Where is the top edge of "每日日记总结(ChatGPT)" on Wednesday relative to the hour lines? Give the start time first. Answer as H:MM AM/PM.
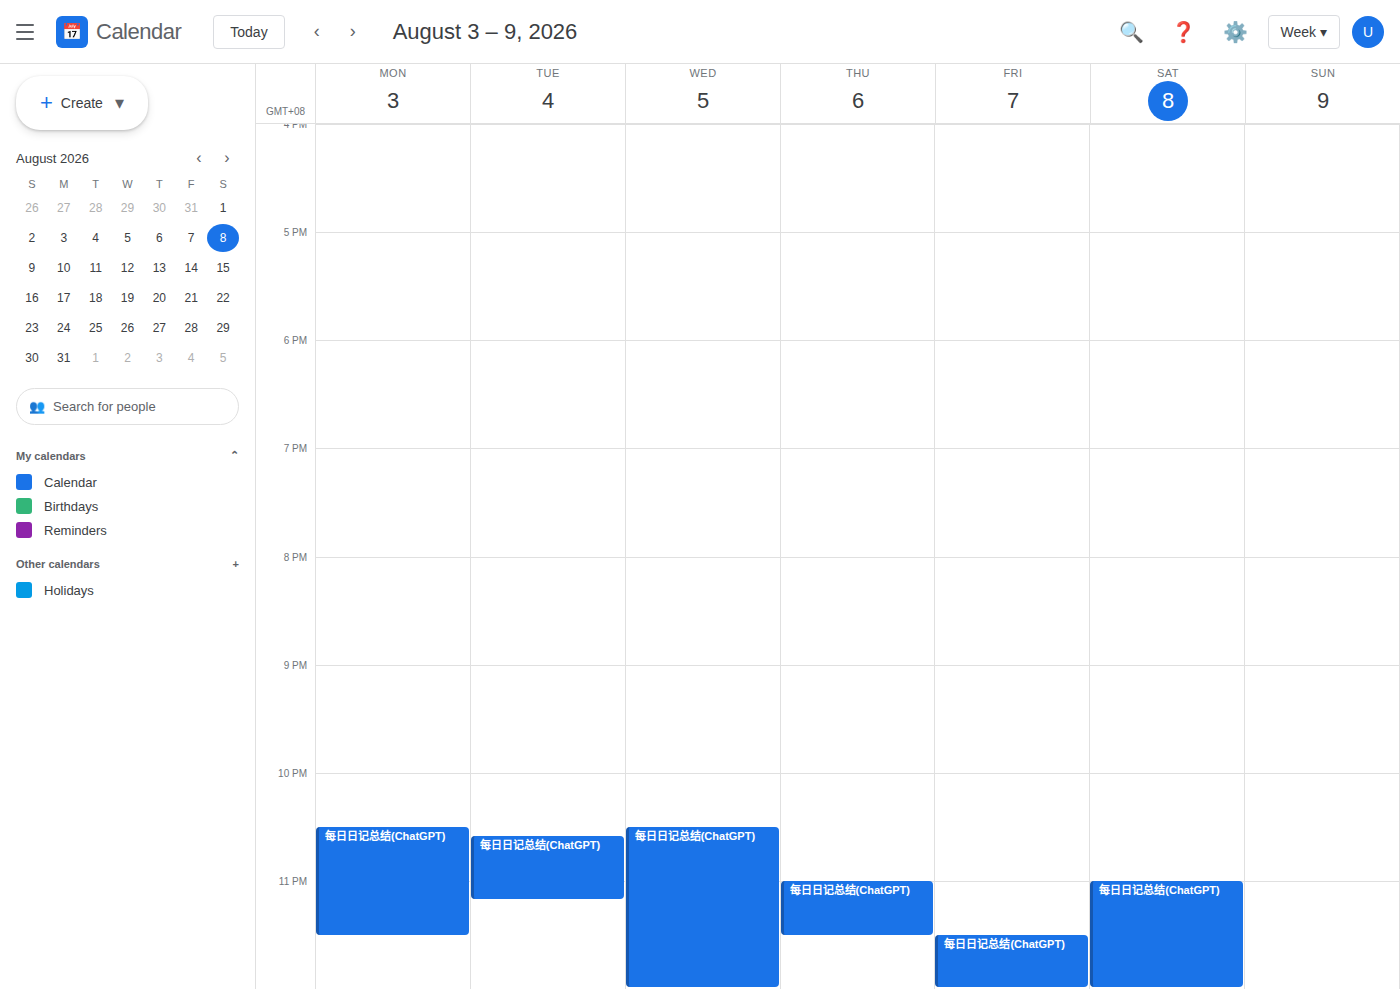
10:30 PM -- halfway between the 10 PM and 11 PM lines.